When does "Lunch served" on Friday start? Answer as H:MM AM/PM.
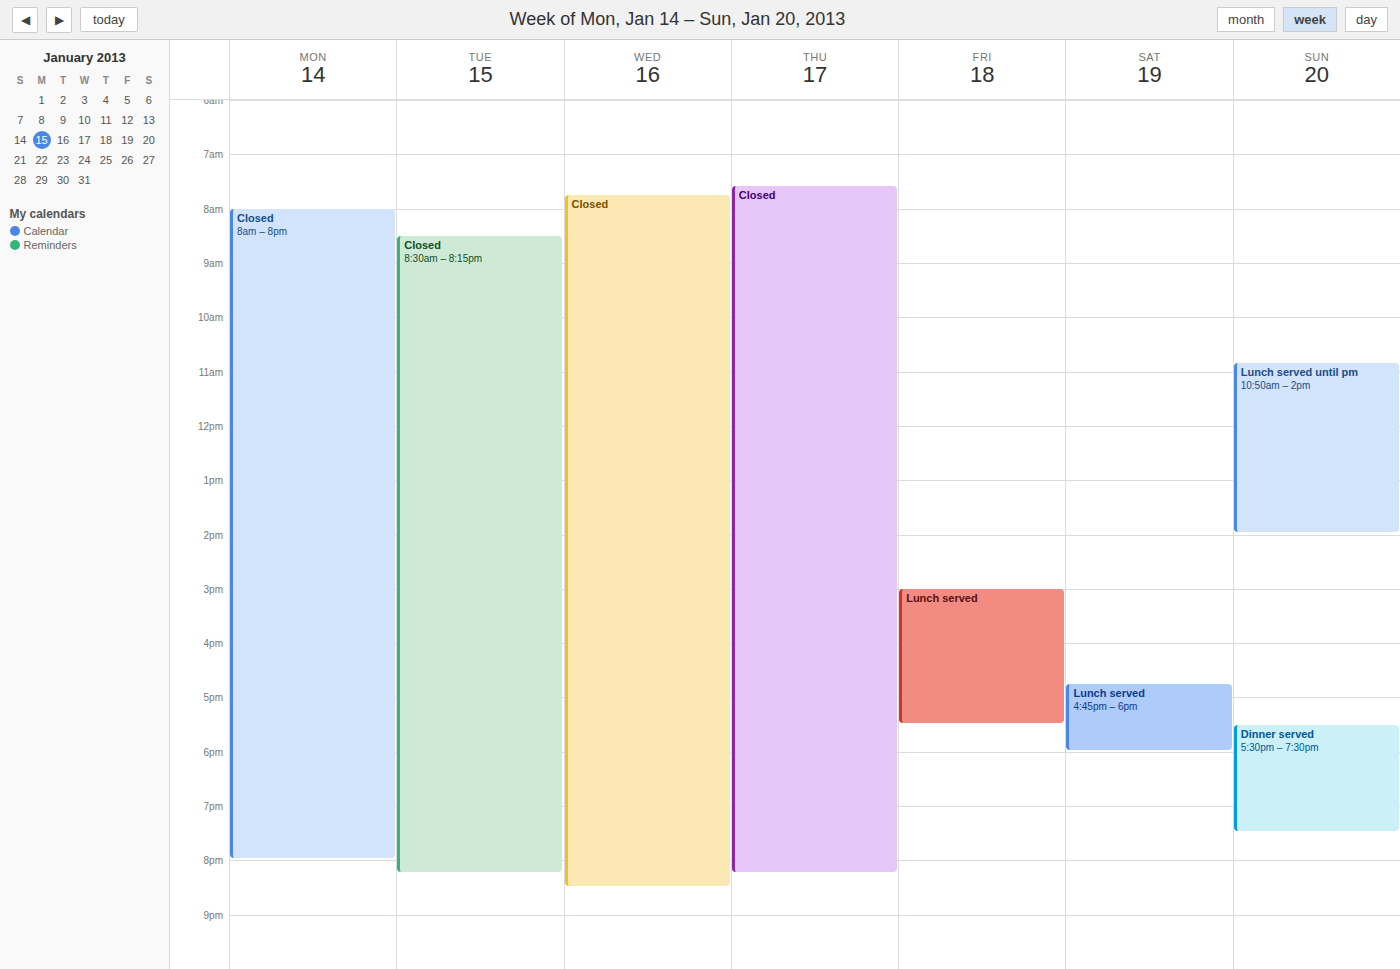
3:00 PM